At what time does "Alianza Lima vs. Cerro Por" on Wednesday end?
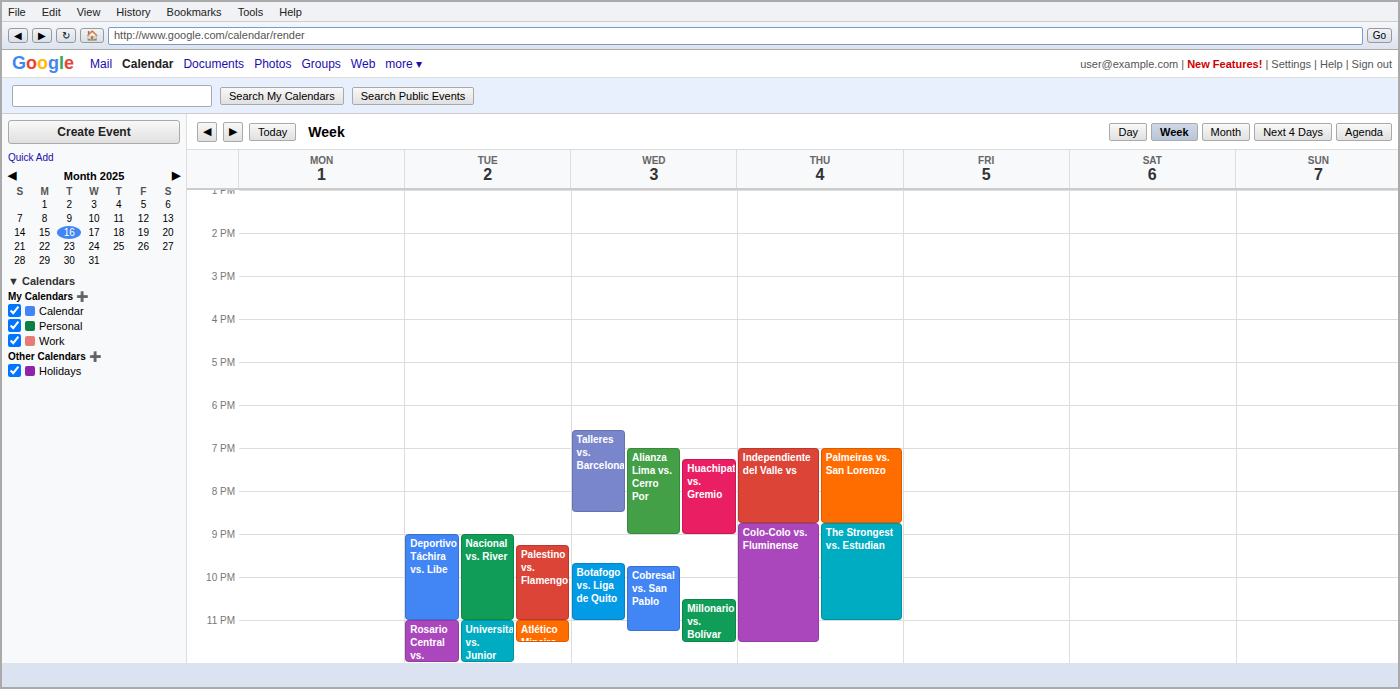
9:00 PM